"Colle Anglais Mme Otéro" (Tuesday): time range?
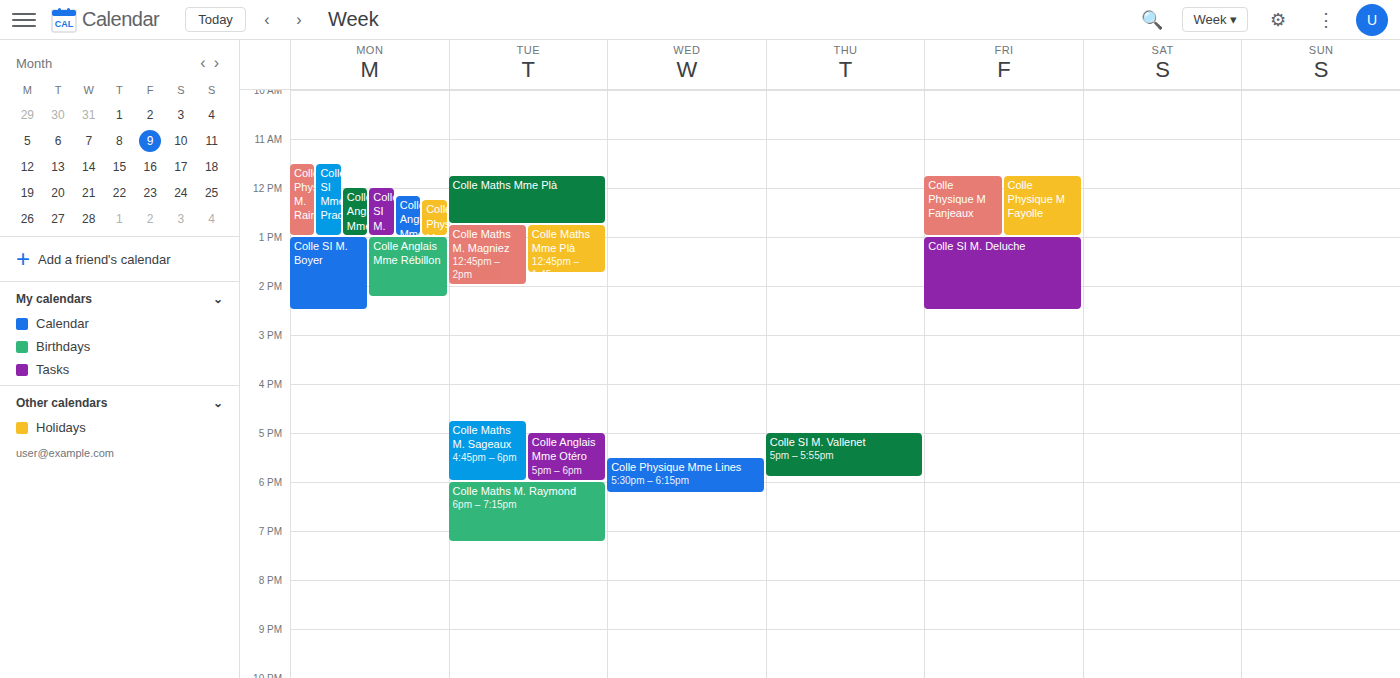
5:00 PM to 6:00 PM